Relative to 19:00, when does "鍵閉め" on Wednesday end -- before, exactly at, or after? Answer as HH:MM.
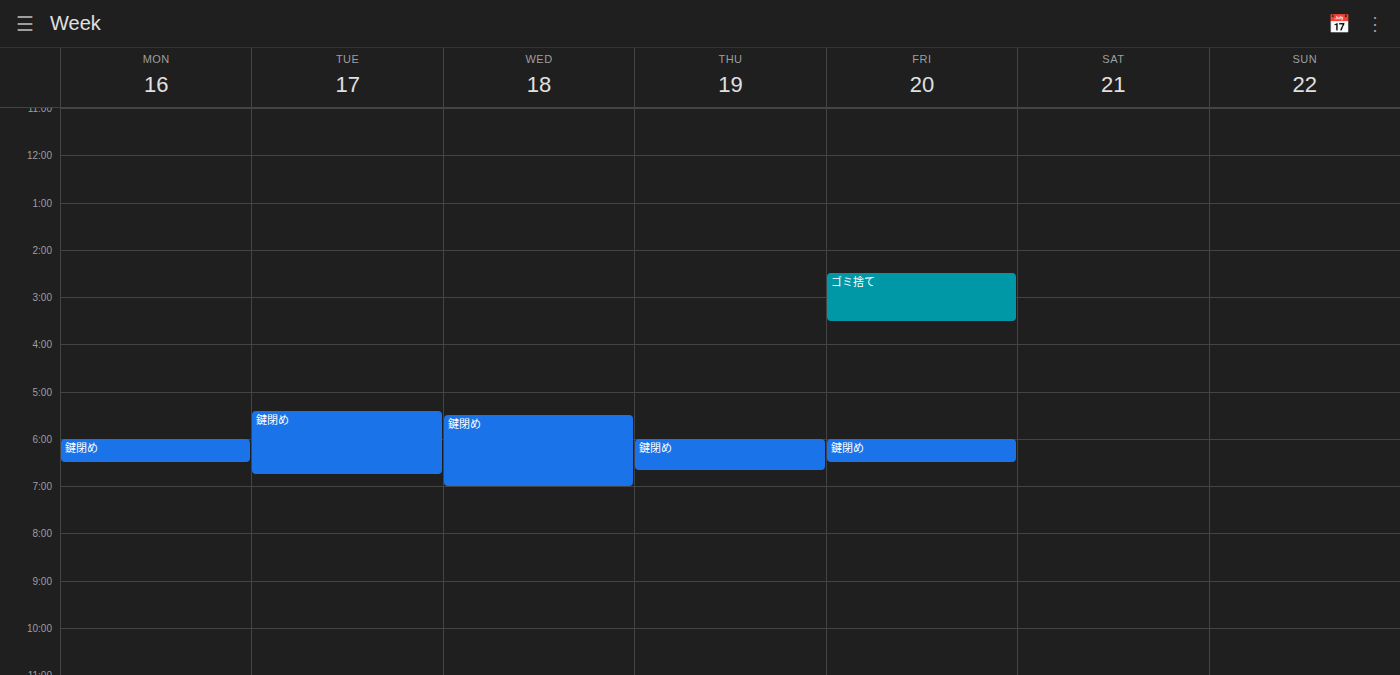
19:00 -- exactly at 19:00, on the 19:00 line.